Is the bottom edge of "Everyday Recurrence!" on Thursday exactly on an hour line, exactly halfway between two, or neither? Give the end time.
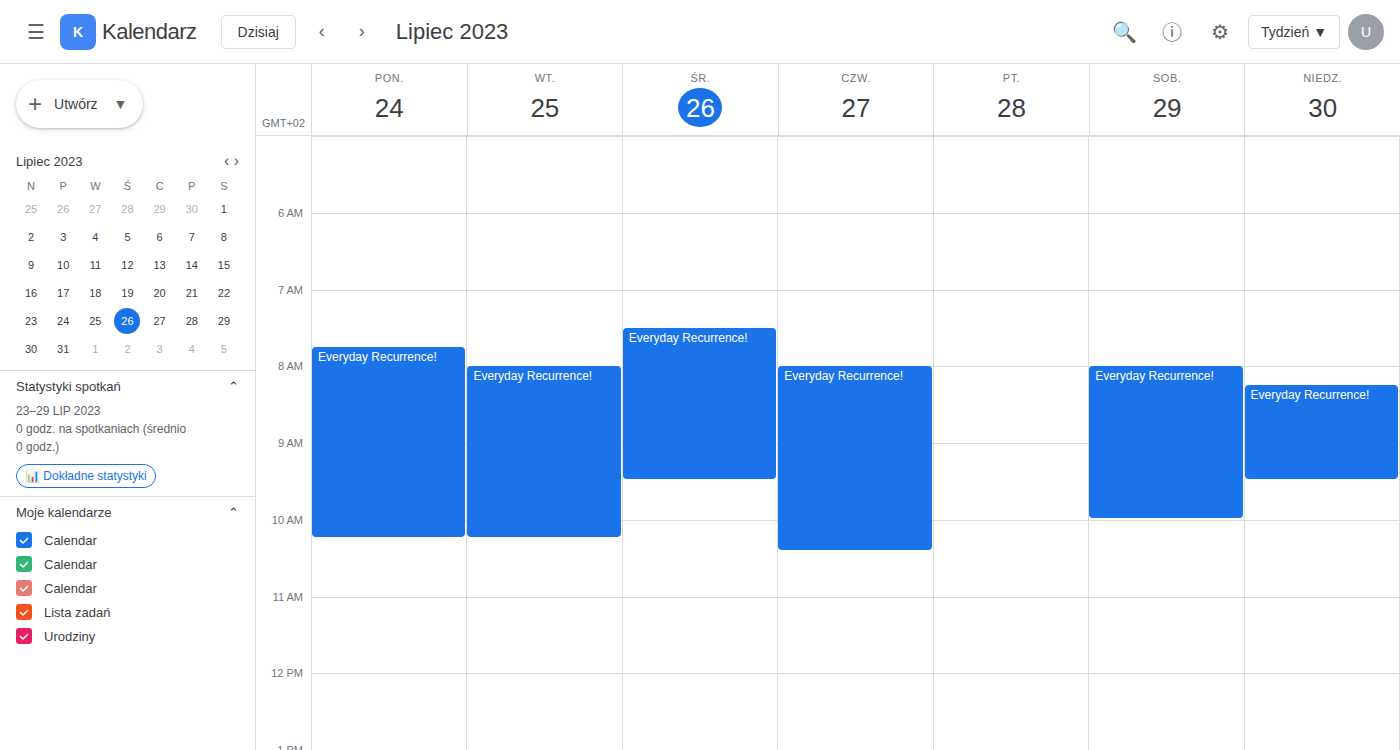
10:25 -- neither: 25 minutes below the 10:00 line and 35 minutes above the 11:00 line.